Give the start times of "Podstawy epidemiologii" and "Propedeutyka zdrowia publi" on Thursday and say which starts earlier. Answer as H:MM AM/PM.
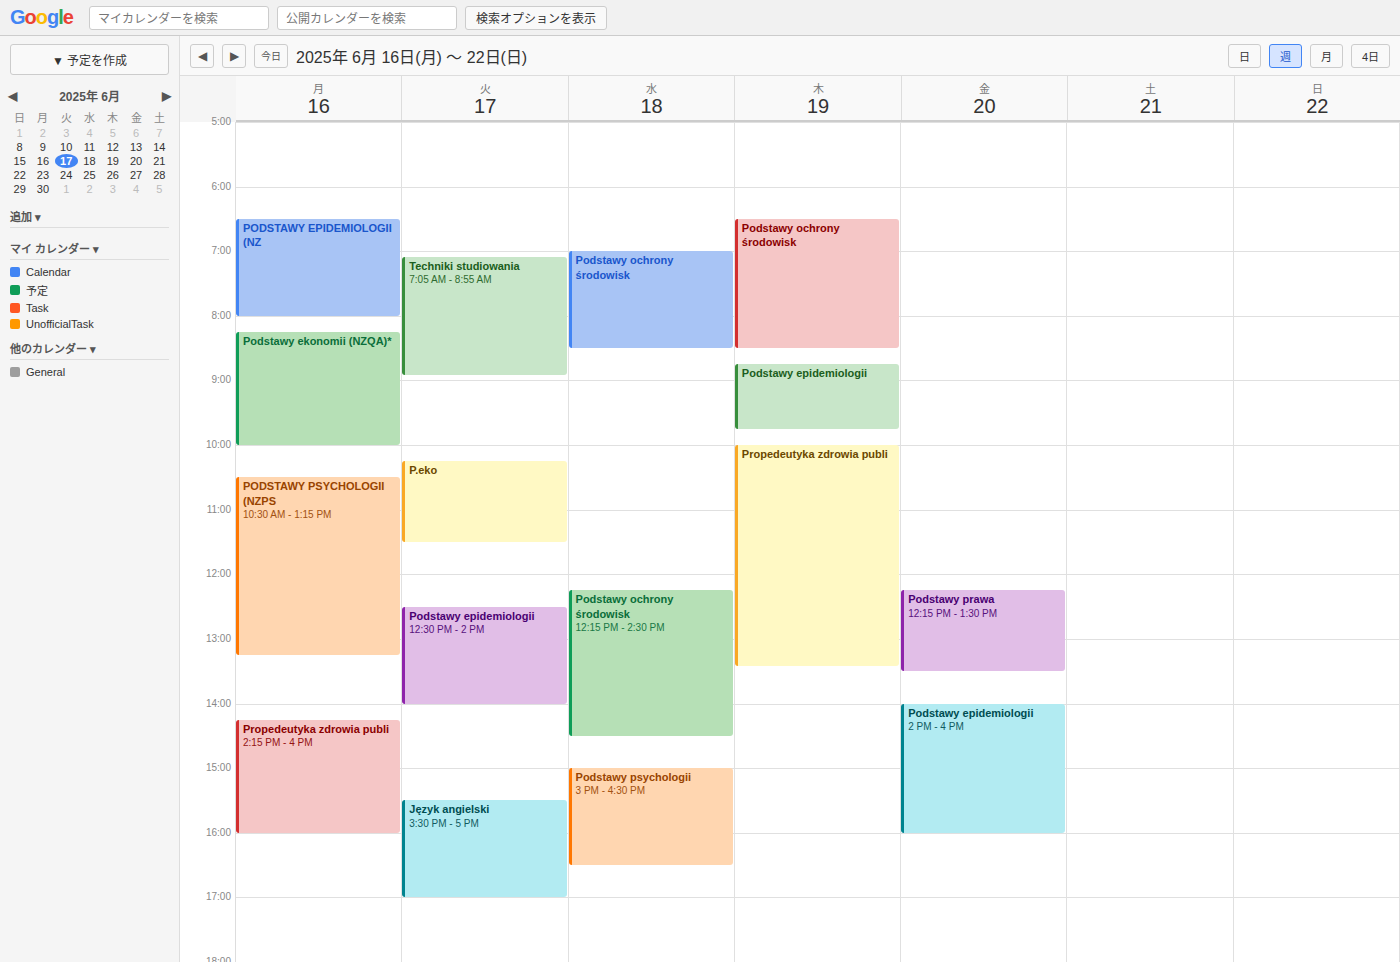
"Podstawy epidemiologii" 8:45 AM; "Propedeutyka zdrowia publi" 10:00 AM.